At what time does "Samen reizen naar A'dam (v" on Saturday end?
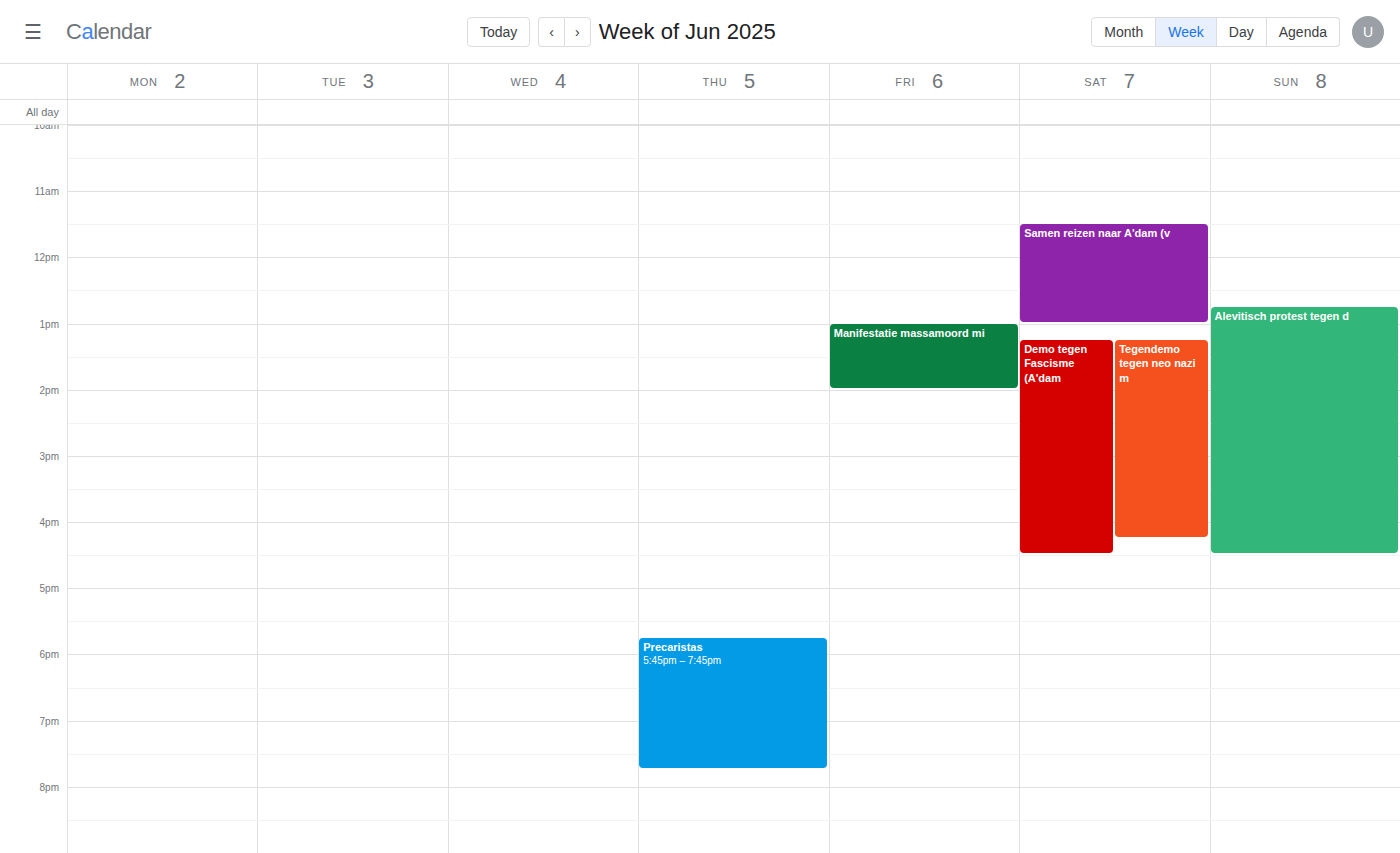
1:00 PM